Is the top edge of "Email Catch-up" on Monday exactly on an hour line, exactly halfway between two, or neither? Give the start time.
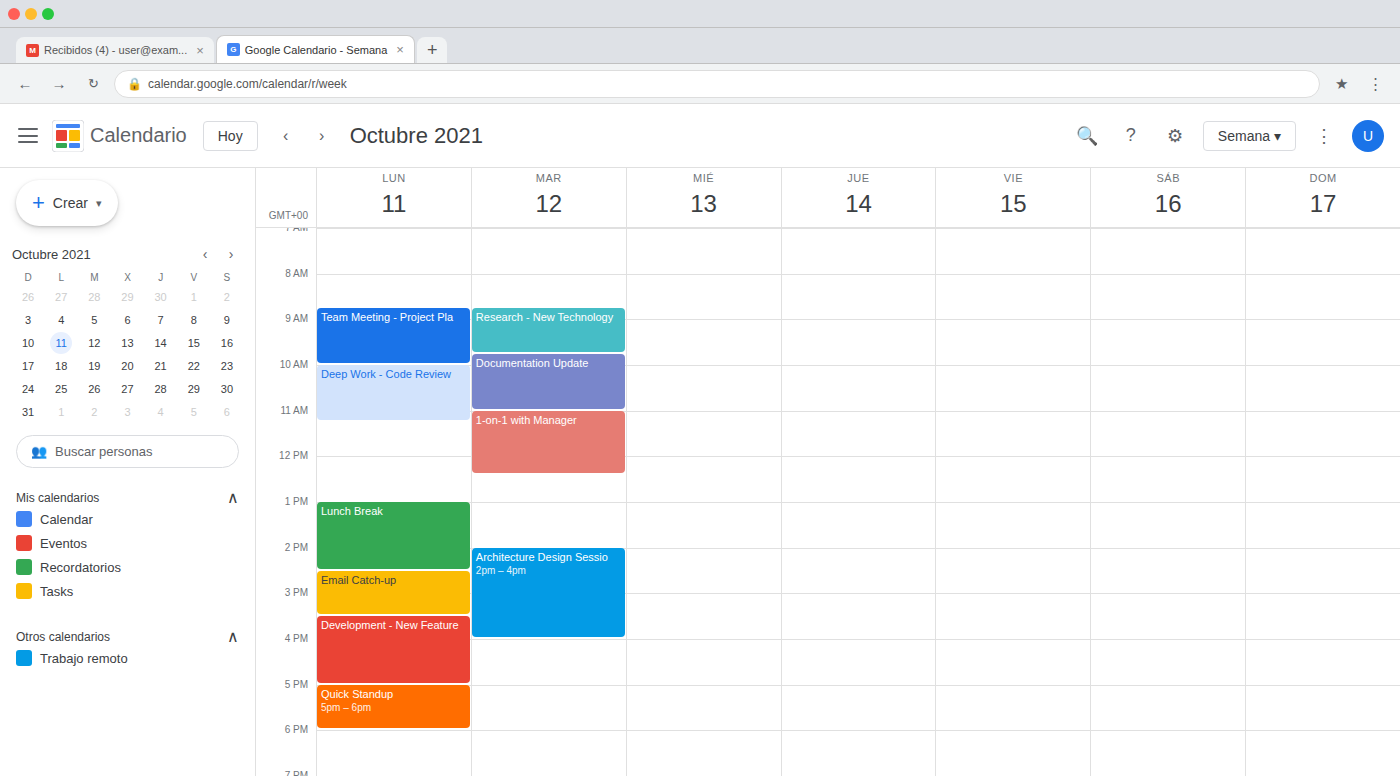
14:30 -- halfway between the 14:00 and 15:00 lines.